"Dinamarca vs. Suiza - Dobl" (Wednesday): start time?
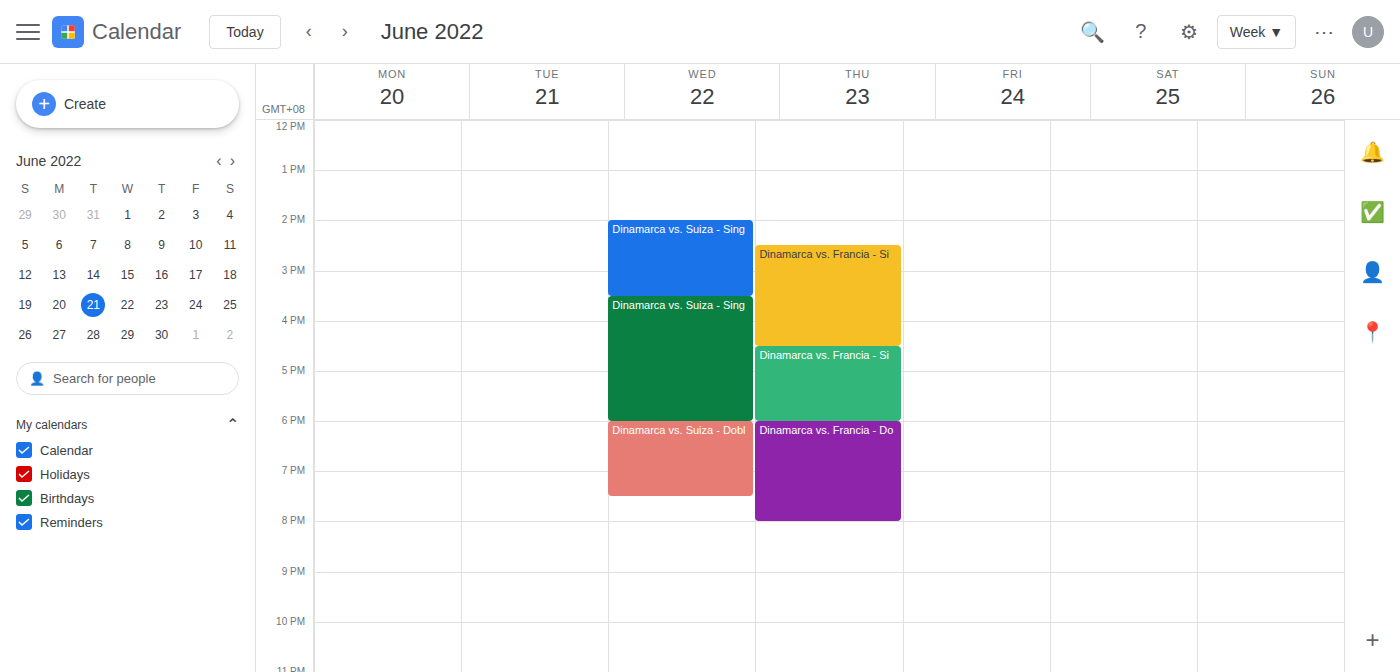
6:00 PM